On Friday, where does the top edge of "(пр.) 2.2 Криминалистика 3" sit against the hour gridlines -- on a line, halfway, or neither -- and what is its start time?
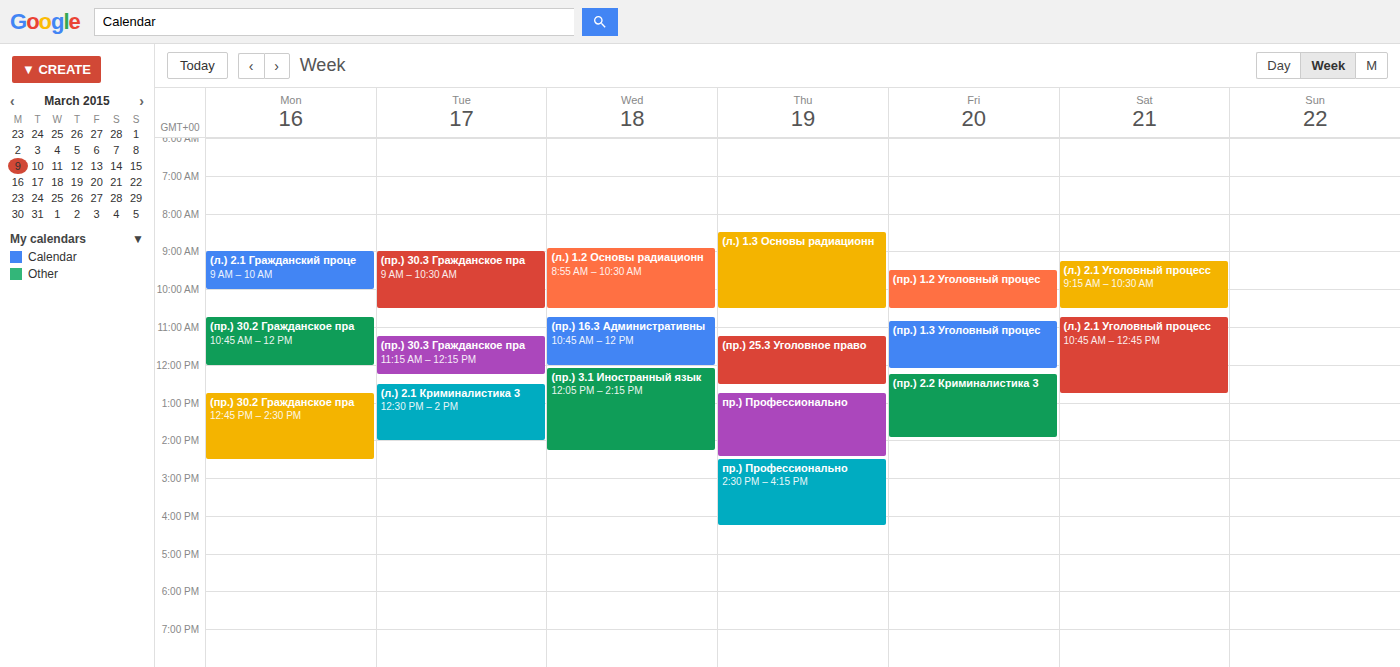
12:15 PM -- neither: a quarter of the way from the 12 PM line to the 1 PM line.